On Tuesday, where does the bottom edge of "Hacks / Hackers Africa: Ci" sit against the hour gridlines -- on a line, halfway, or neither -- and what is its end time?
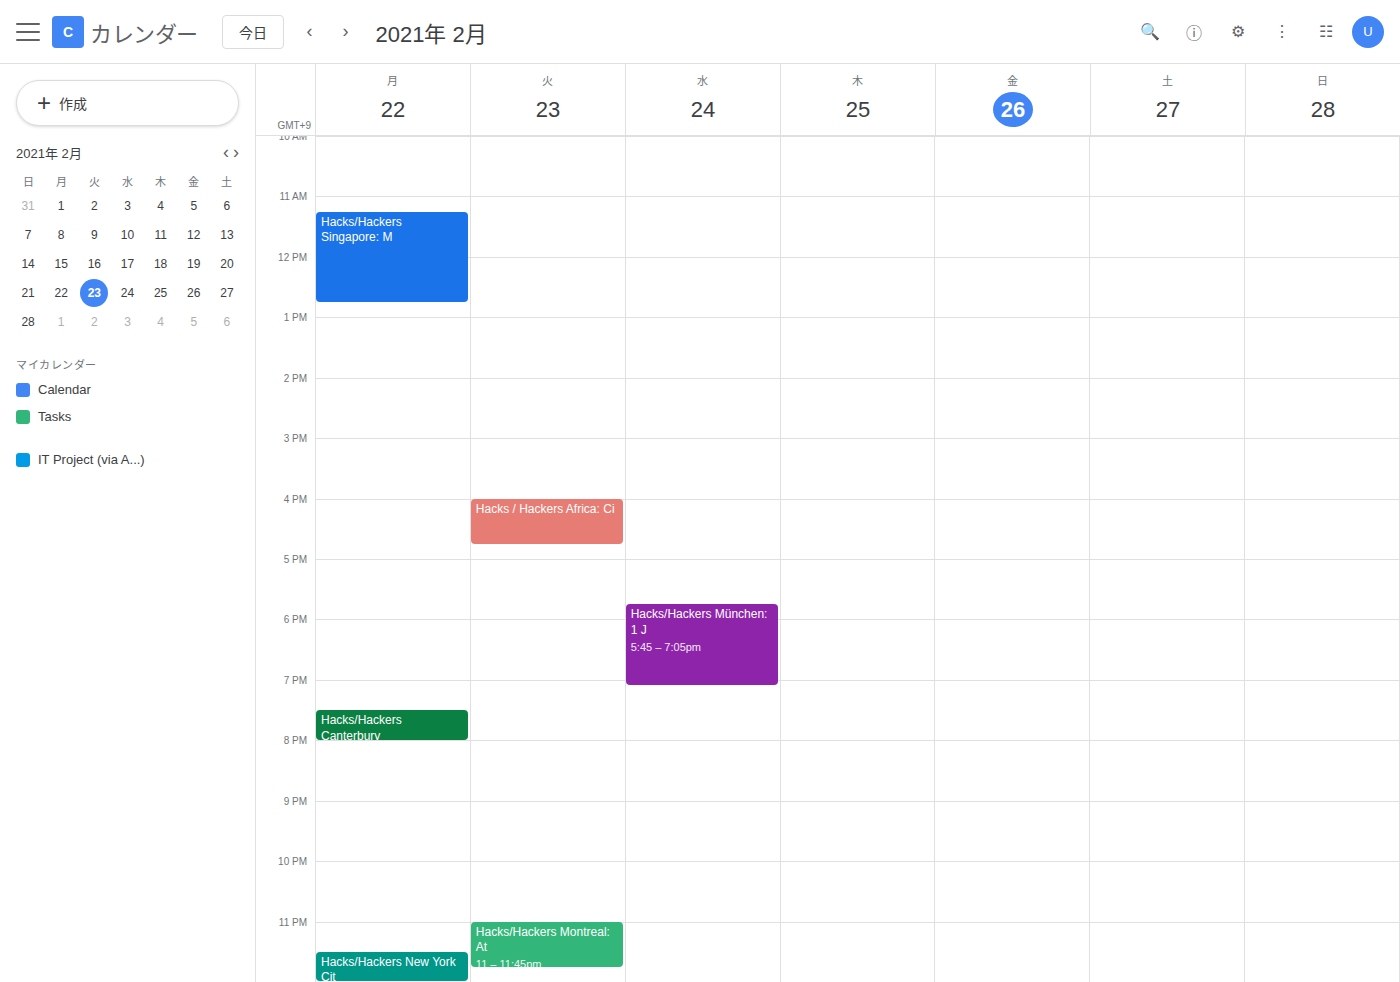
4:45 PM -- neither: three quarters of the way from the 4 PM line to the 5 PM line.